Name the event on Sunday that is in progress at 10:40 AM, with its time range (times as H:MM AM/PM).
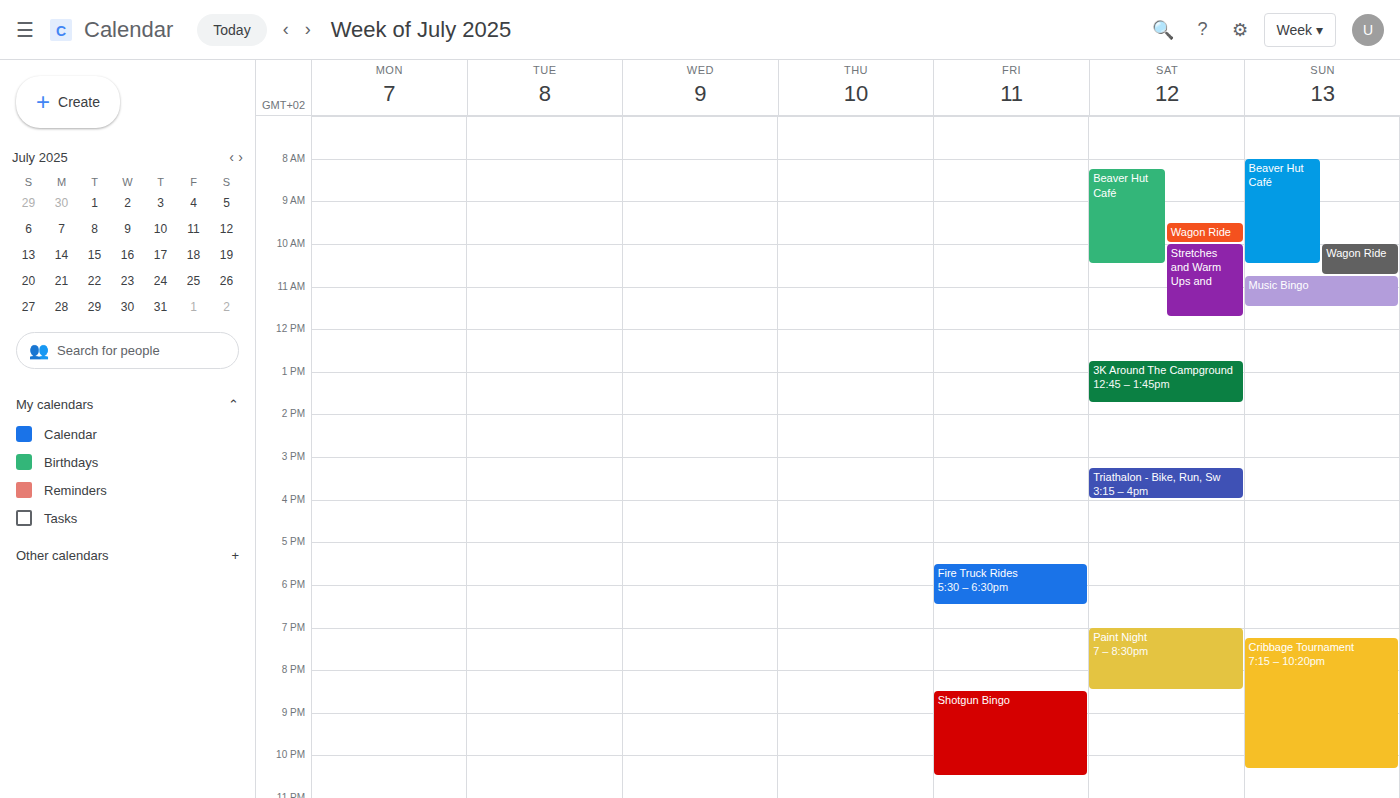
"Wagon Ride", 10:00 AM to 10:45 AM